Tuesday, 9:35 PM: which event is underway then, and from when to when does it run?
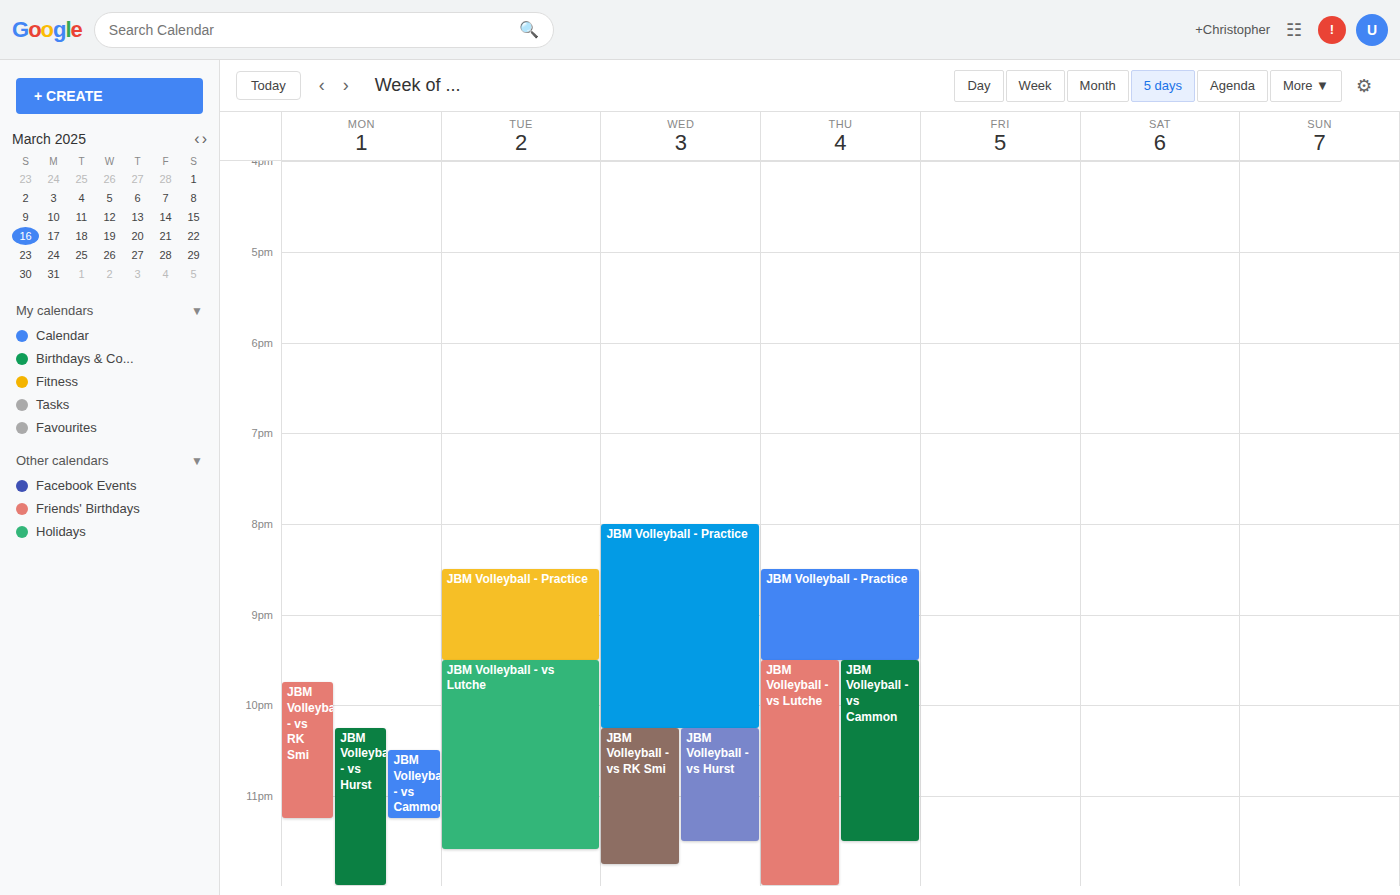
"JBM Volleyball - vs Lutche", 9:30 PM to 11:35 PM